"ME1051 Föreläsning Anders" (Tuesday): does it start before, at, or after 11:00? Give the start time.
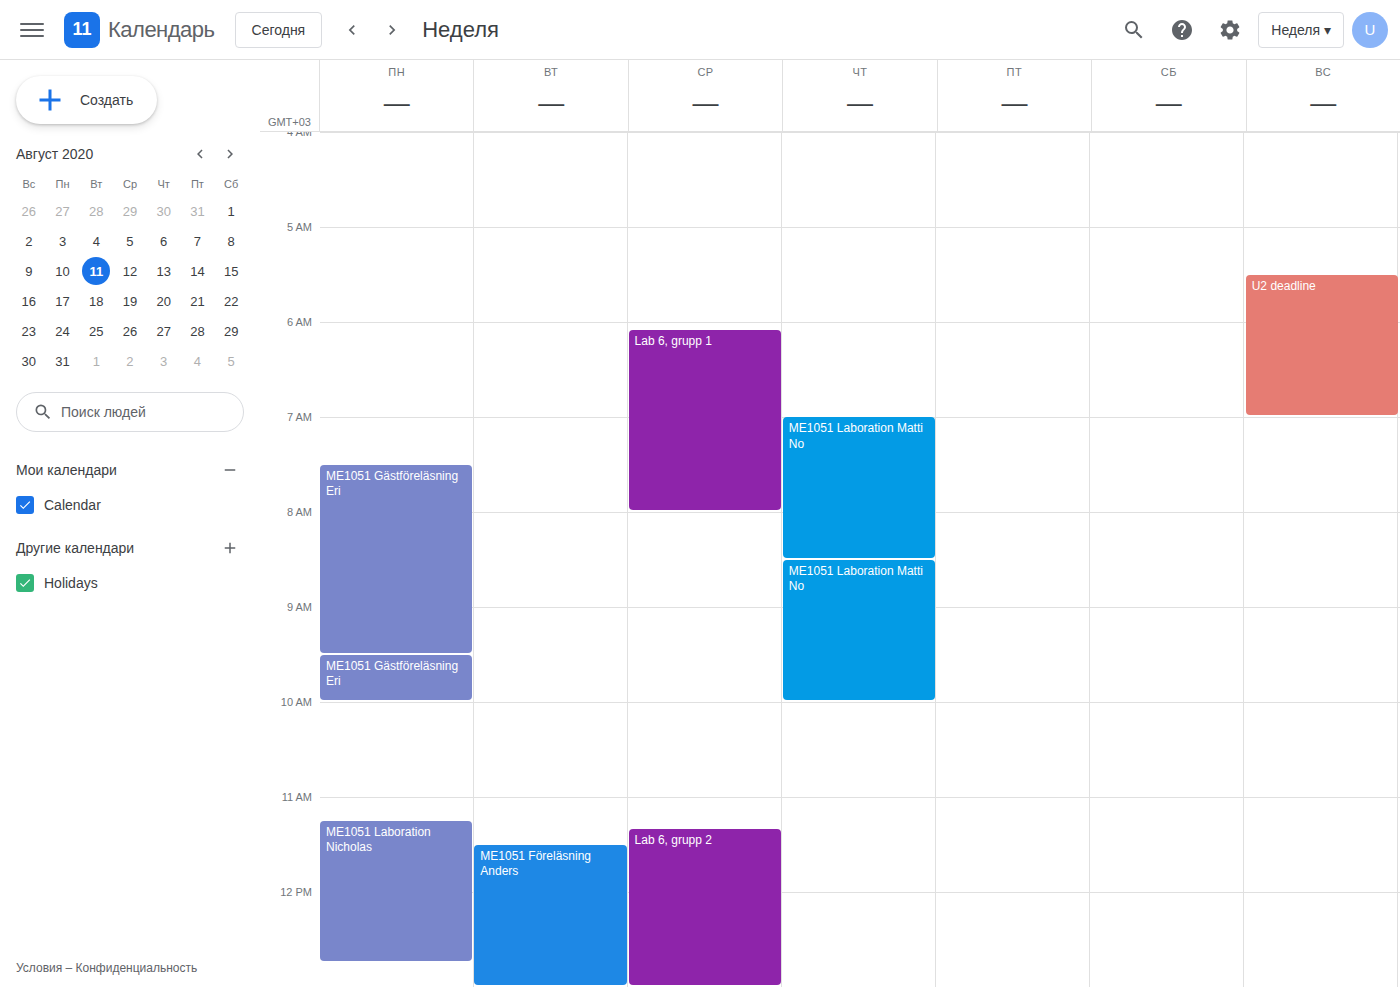
11:30 -- after 11:00, 30 minutes below the 11:00 line.